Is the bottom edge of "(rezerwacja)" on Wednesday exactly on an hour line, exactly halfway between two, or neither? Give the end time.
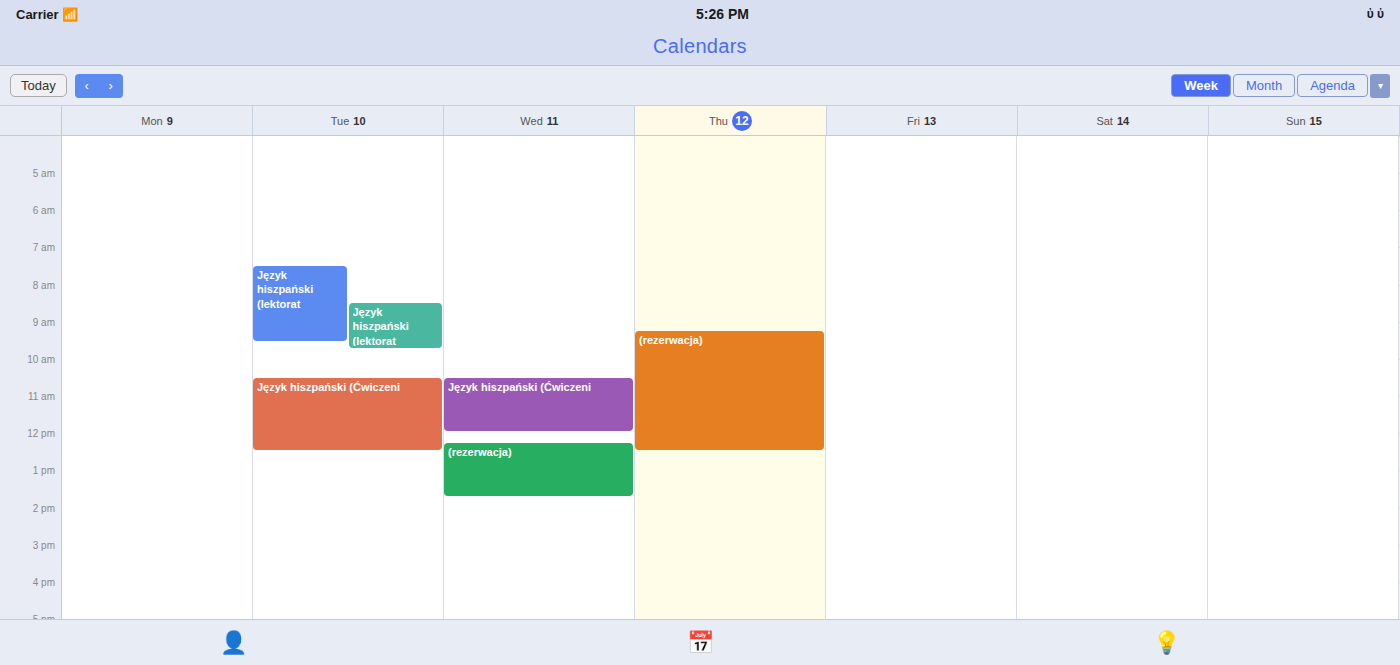
1:45 PM -- neither: three quarters of the way from the 1 PM line to the 2 PM line.